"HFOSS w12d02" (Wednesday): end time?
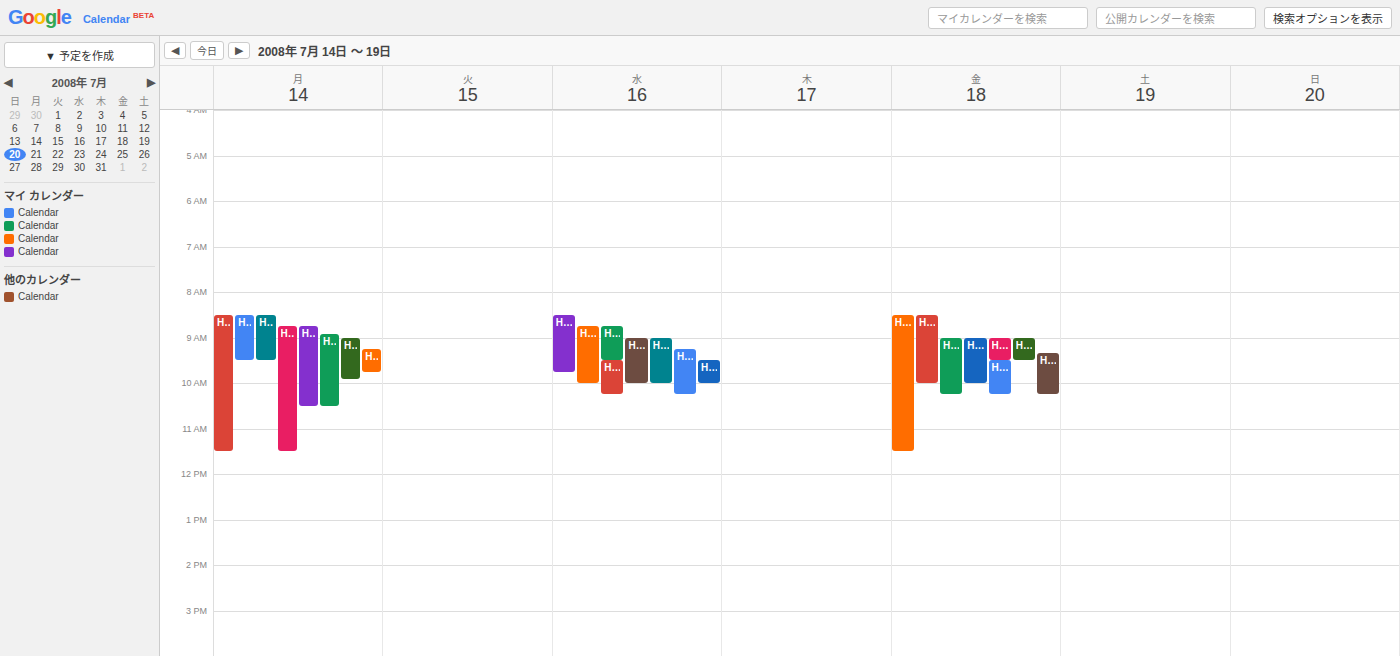
9:45 AM